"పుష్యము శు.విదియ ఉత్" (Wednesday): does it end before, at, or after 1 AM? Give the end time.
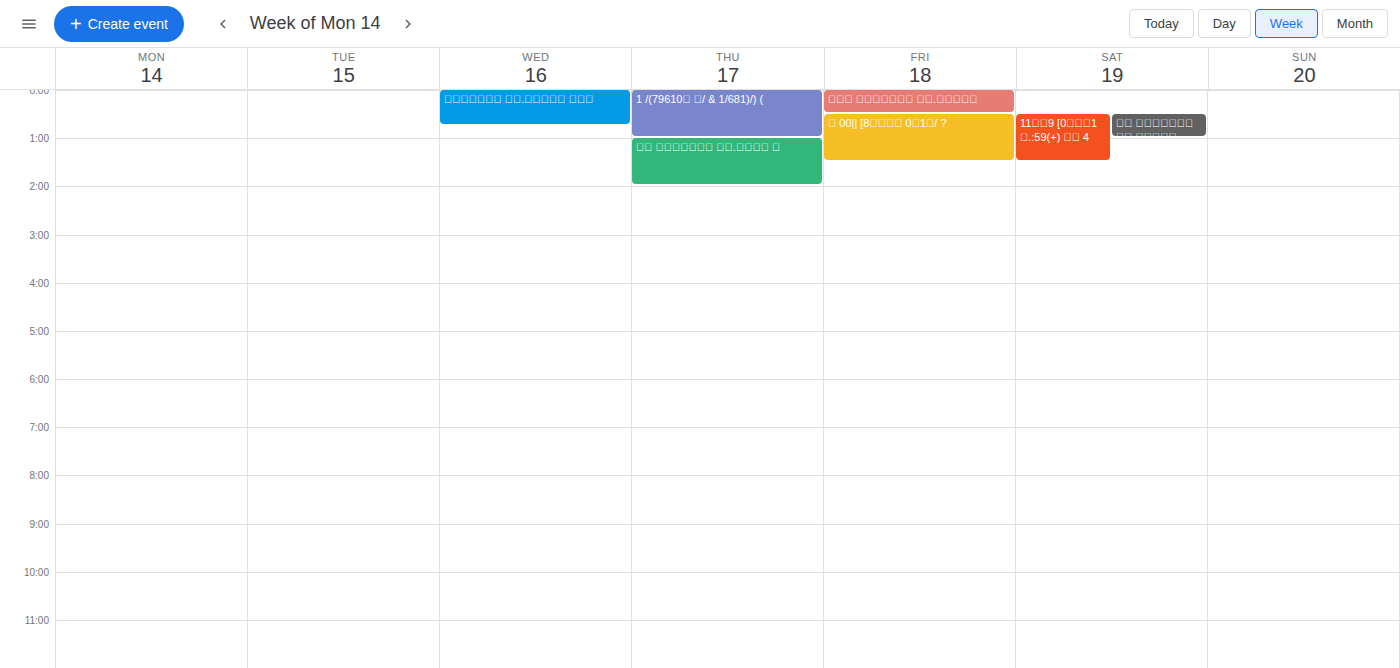
12:45 AM -- before 1 AM, 15 minutes above the 1 AM line.